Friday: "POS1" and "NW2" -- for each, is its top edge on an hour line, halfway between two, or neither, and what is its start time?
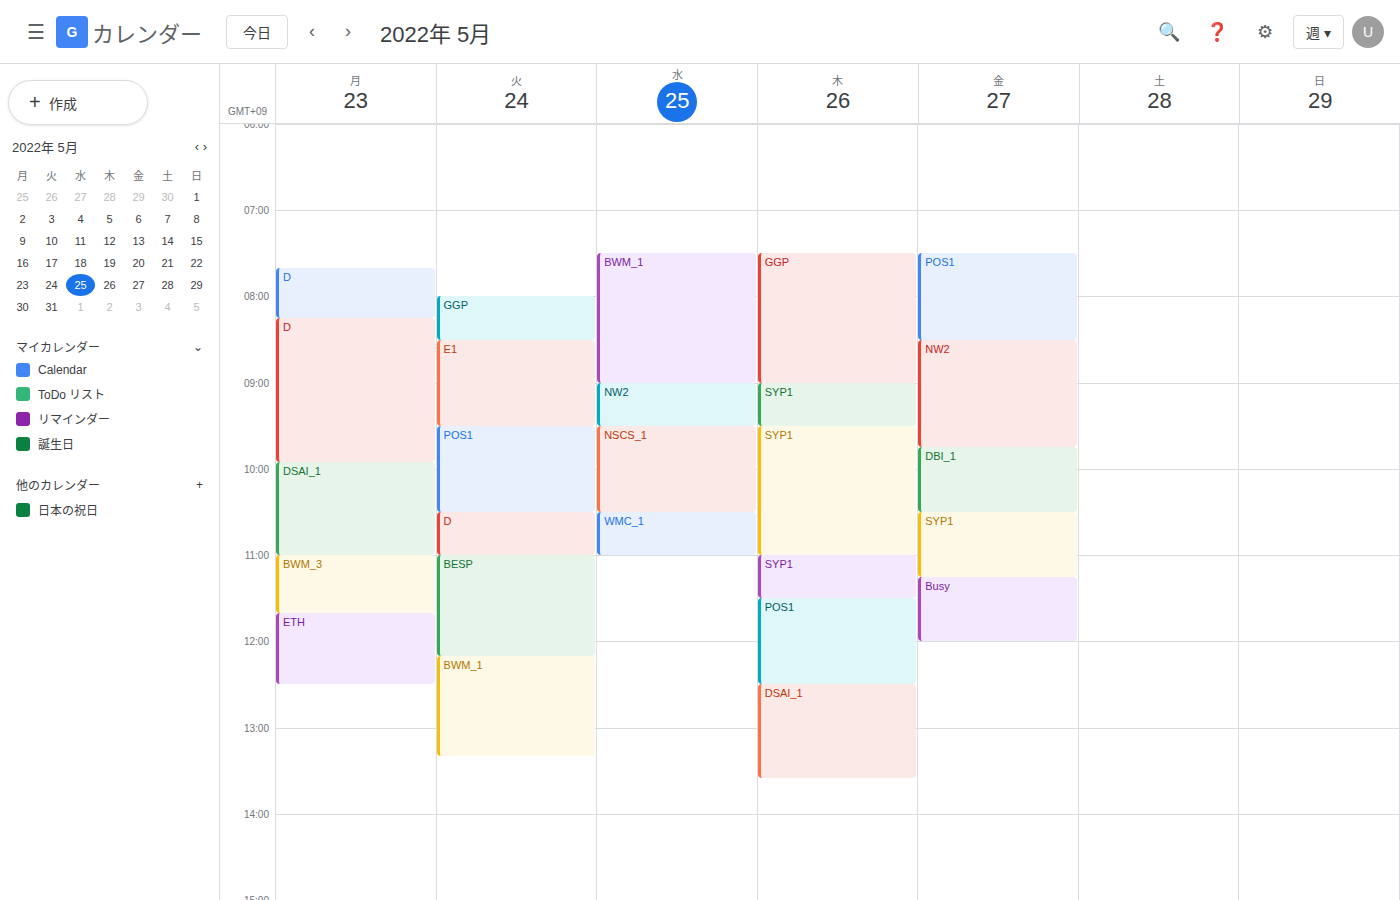
"POS1": 7:30 AM, halfway between the 7 AM and 8 AM lines. "NW2": 8:30 AM, halfway between the 8 AM and 9 AM lines.